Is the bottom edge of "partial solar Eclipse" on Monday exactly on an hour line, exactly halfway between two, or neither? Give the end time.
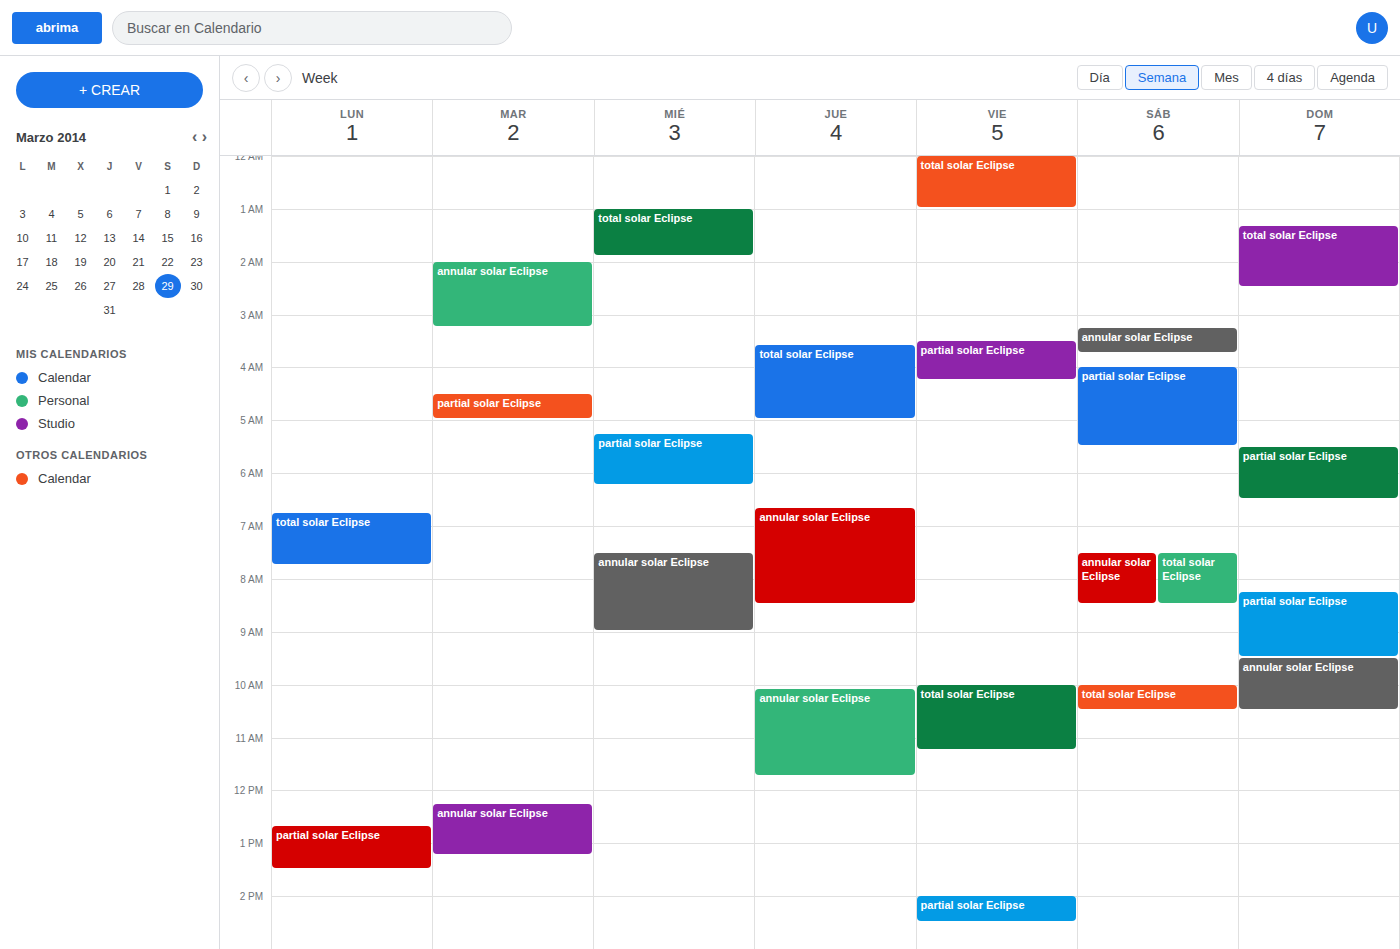
1:30 PM -- halfway between the 1 PM and 2 PM lines.